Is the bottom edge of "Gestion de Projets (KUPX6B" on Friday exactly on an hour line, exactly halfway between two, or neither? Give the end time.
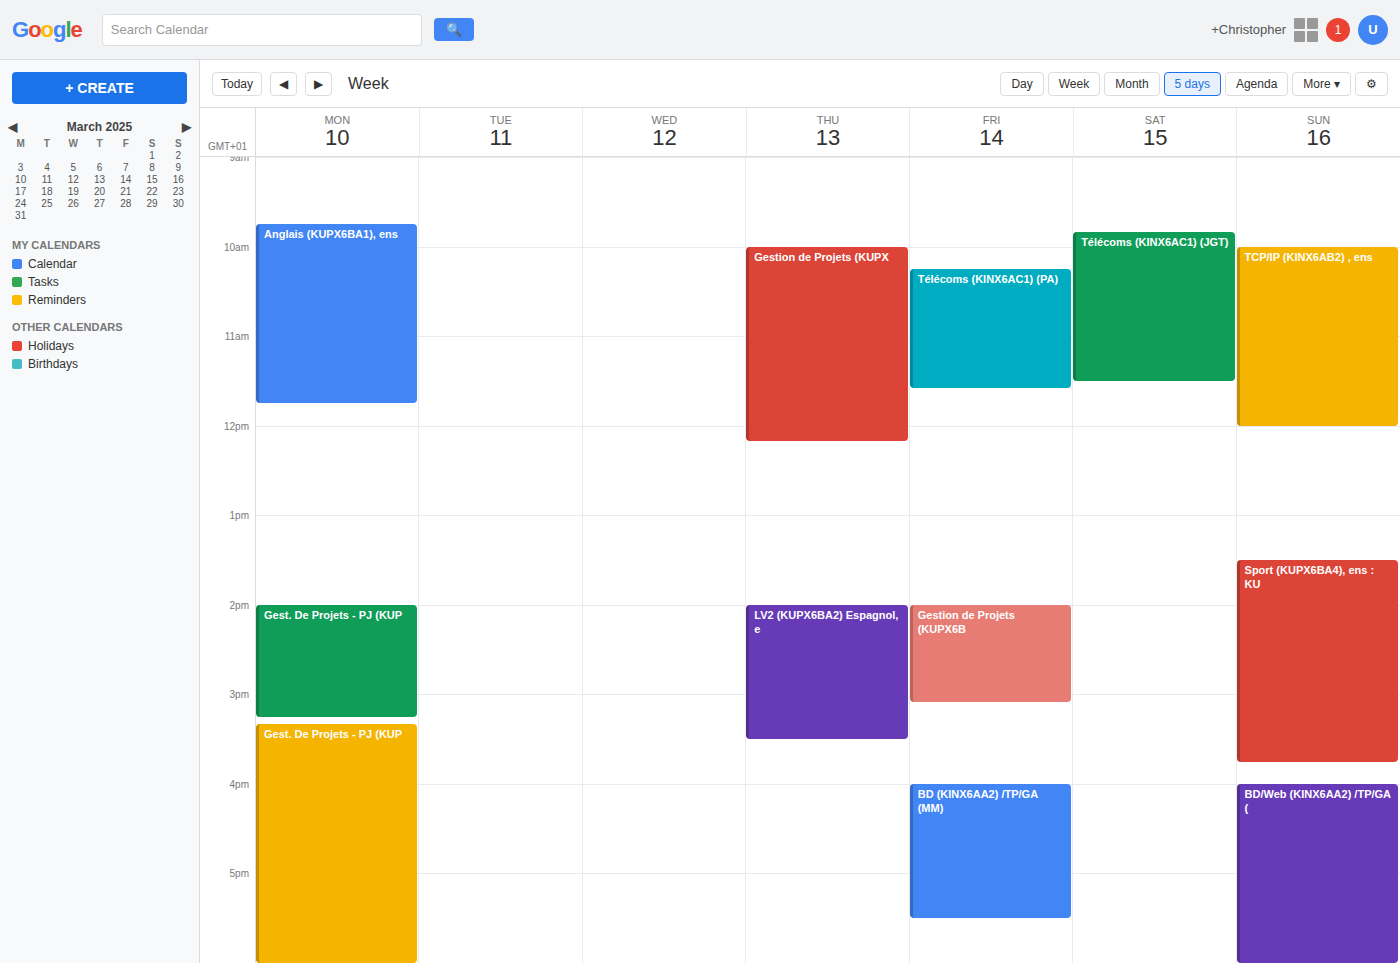
3:05 PM -- neither: 5 minutes below the 3 PM line and 55 minutes above the 4 PM line.